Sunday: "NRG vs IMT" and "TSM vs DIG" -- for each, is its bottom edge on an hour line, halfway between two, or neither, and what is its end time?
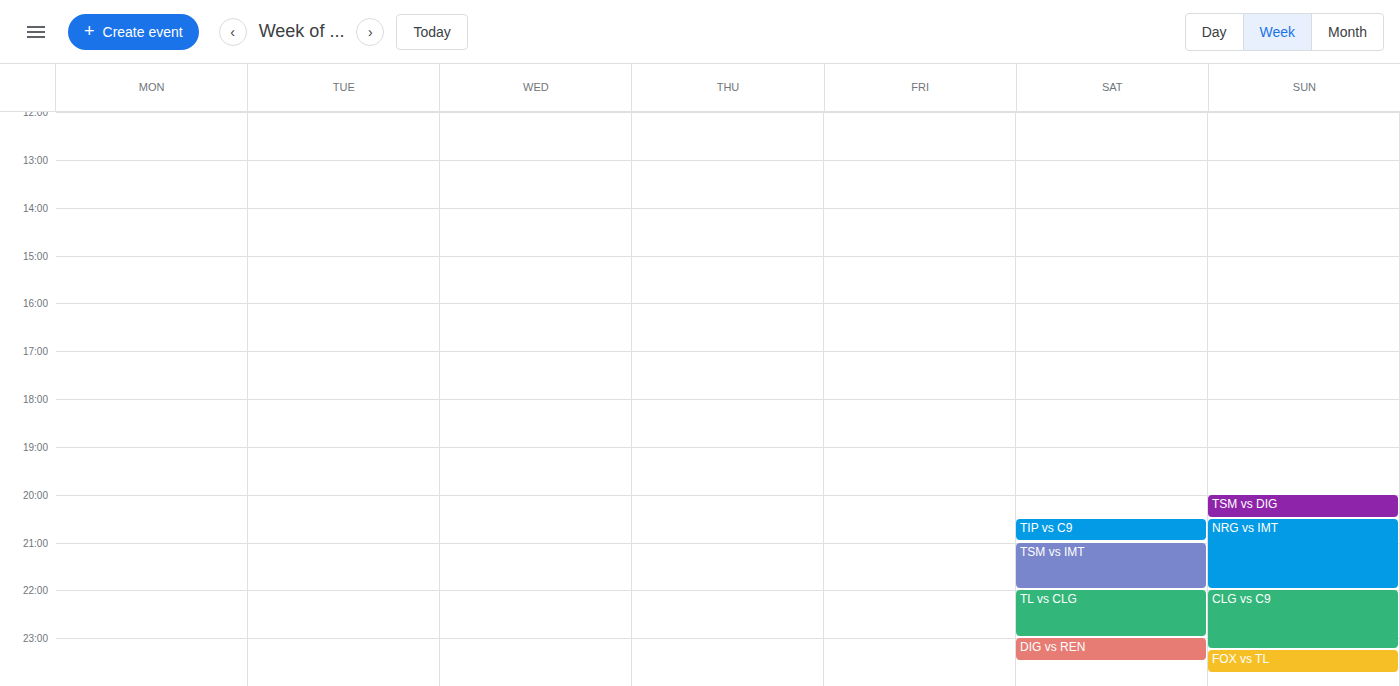
"NRG vs IMT": 10:00 PM, exactly on the 10 PM line. "TSM vs DIG": 8:30 PM, halfway between the 8 PM and 9 PM lines.